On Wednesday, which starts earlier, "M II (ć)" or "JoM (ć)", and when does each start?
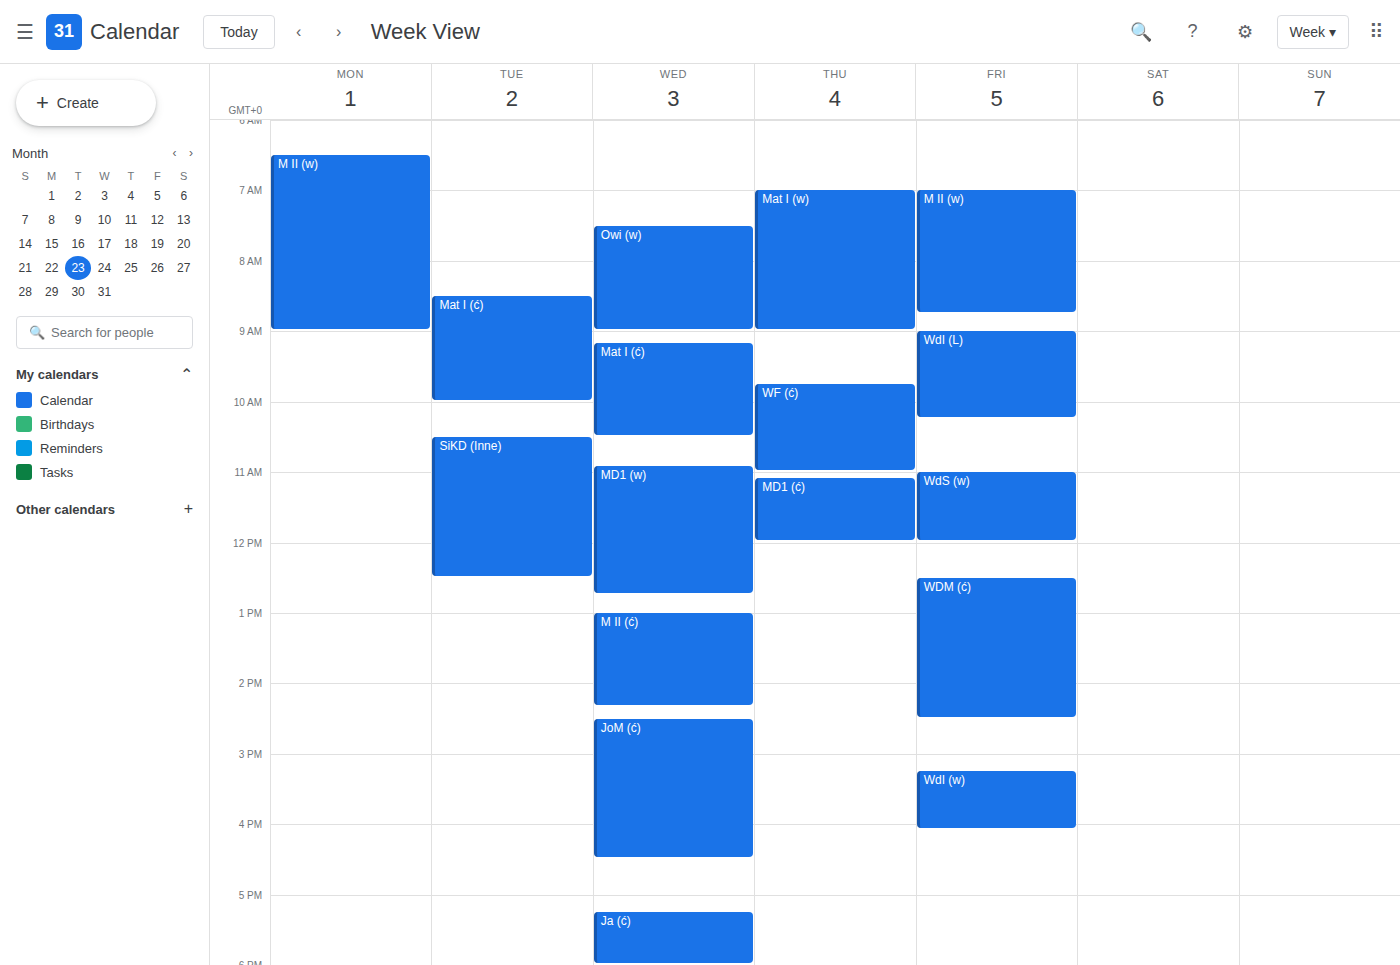
"M II (ć)" 13:00; "JoM (ć)" 14:30.